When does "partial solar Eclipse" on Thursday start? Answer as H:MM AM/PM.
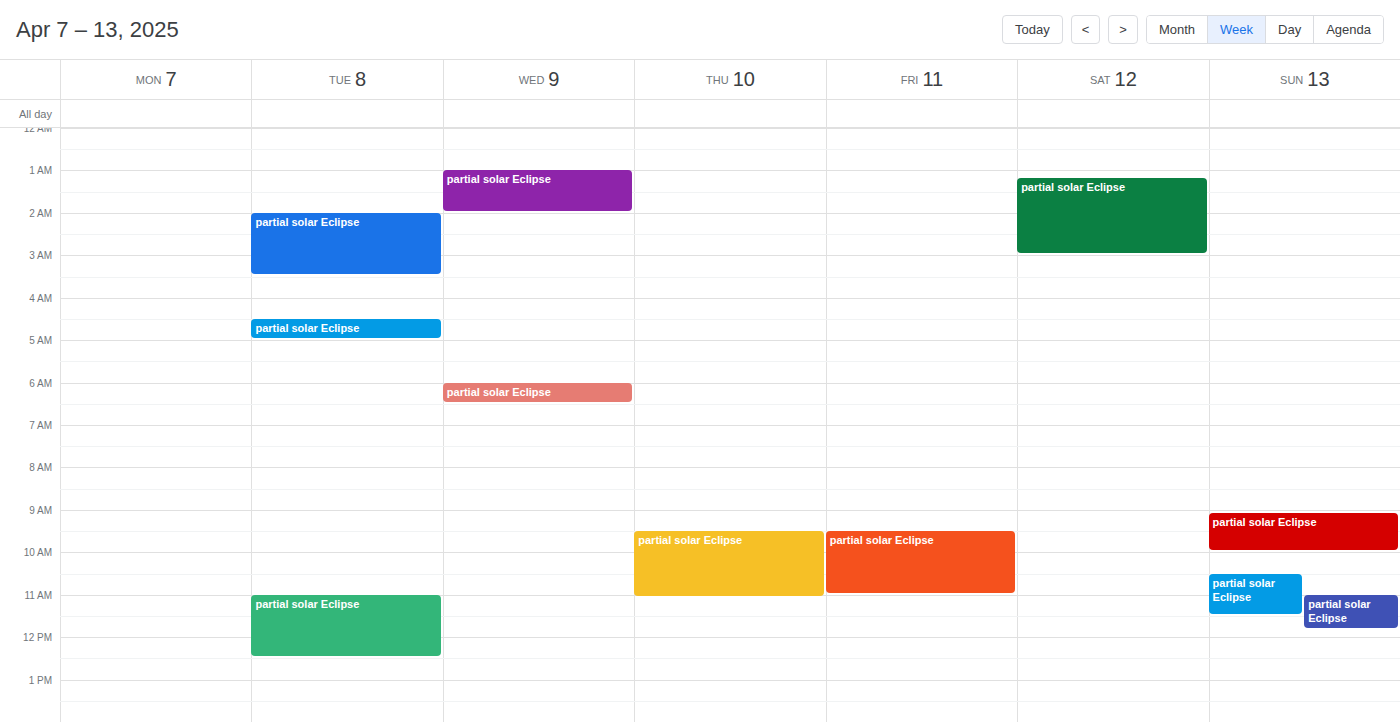
9:30 AM